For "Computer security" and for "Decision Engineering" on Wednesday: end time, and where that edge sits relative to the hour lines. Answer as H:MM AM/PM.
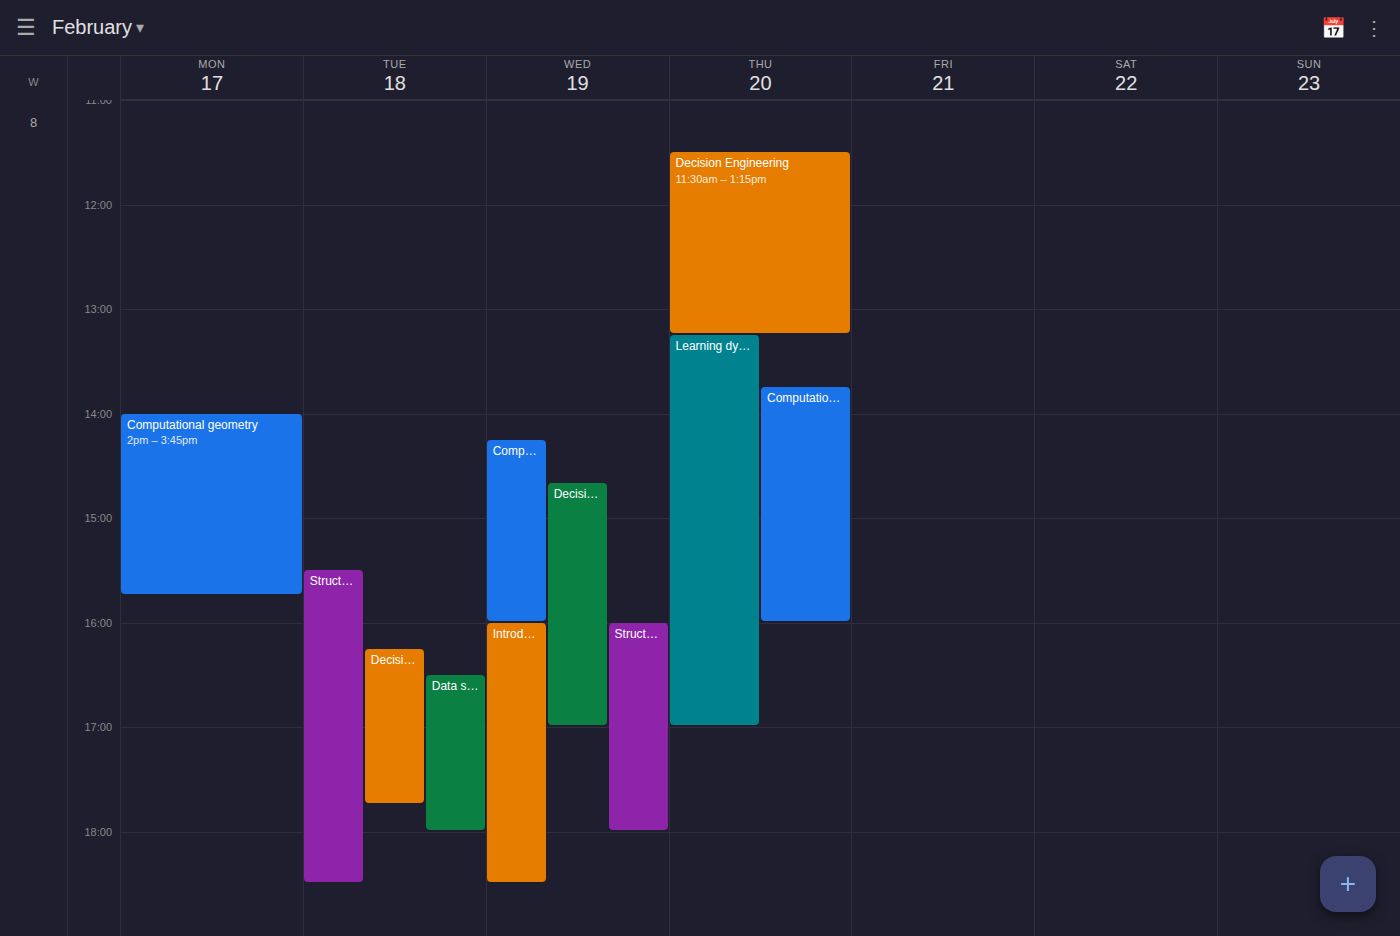
"Computer security": 4:00 PM, exactly on the 4 PM line. "Decision Engineering": 5:00 PM, exactly on the 5 PM line.